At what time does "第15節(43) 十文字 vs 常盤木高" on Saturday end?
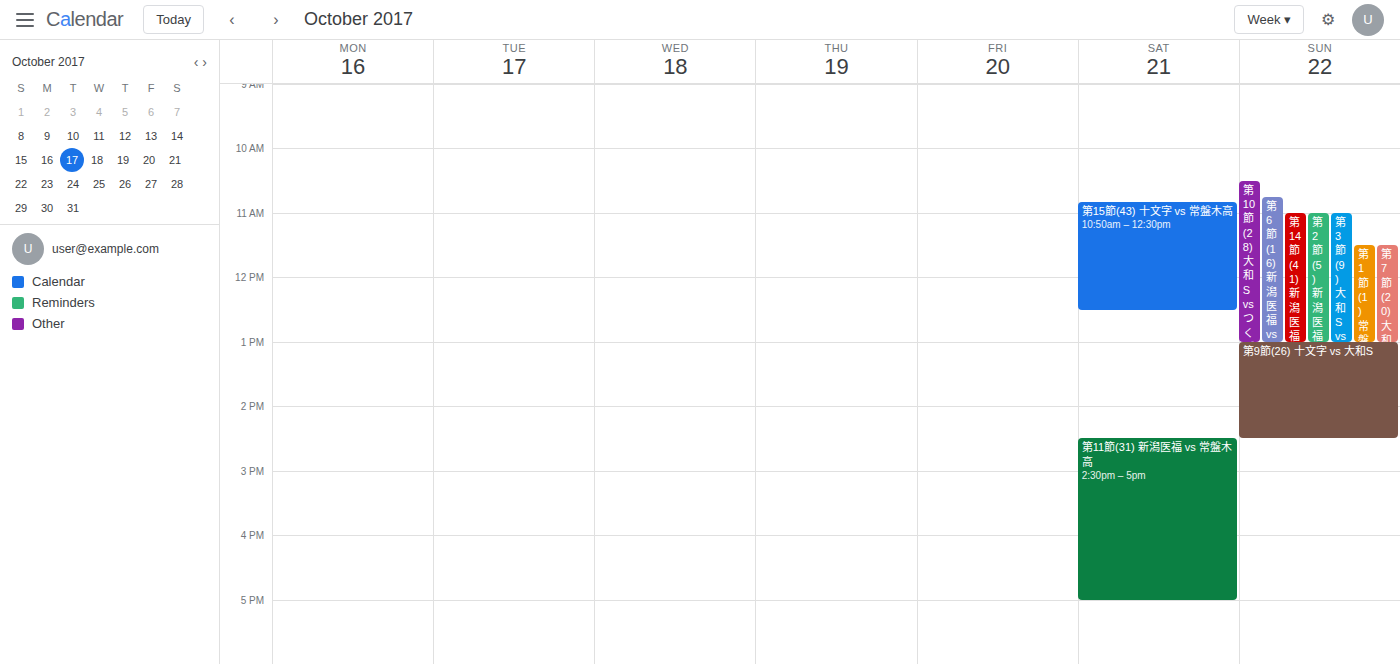
12:30 PM